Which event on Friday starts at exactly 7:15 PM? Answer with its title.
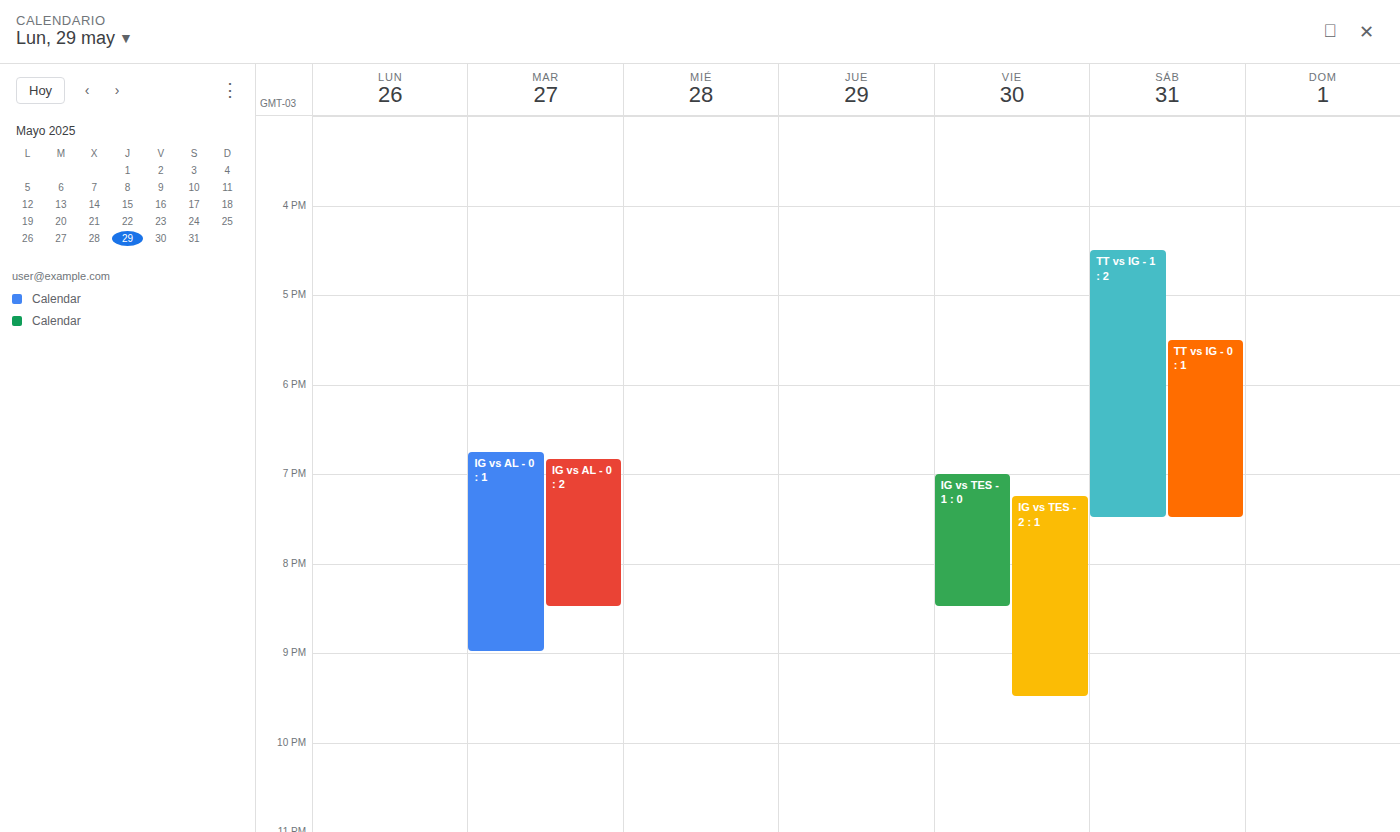
"IG vs TES - 2 : 1"